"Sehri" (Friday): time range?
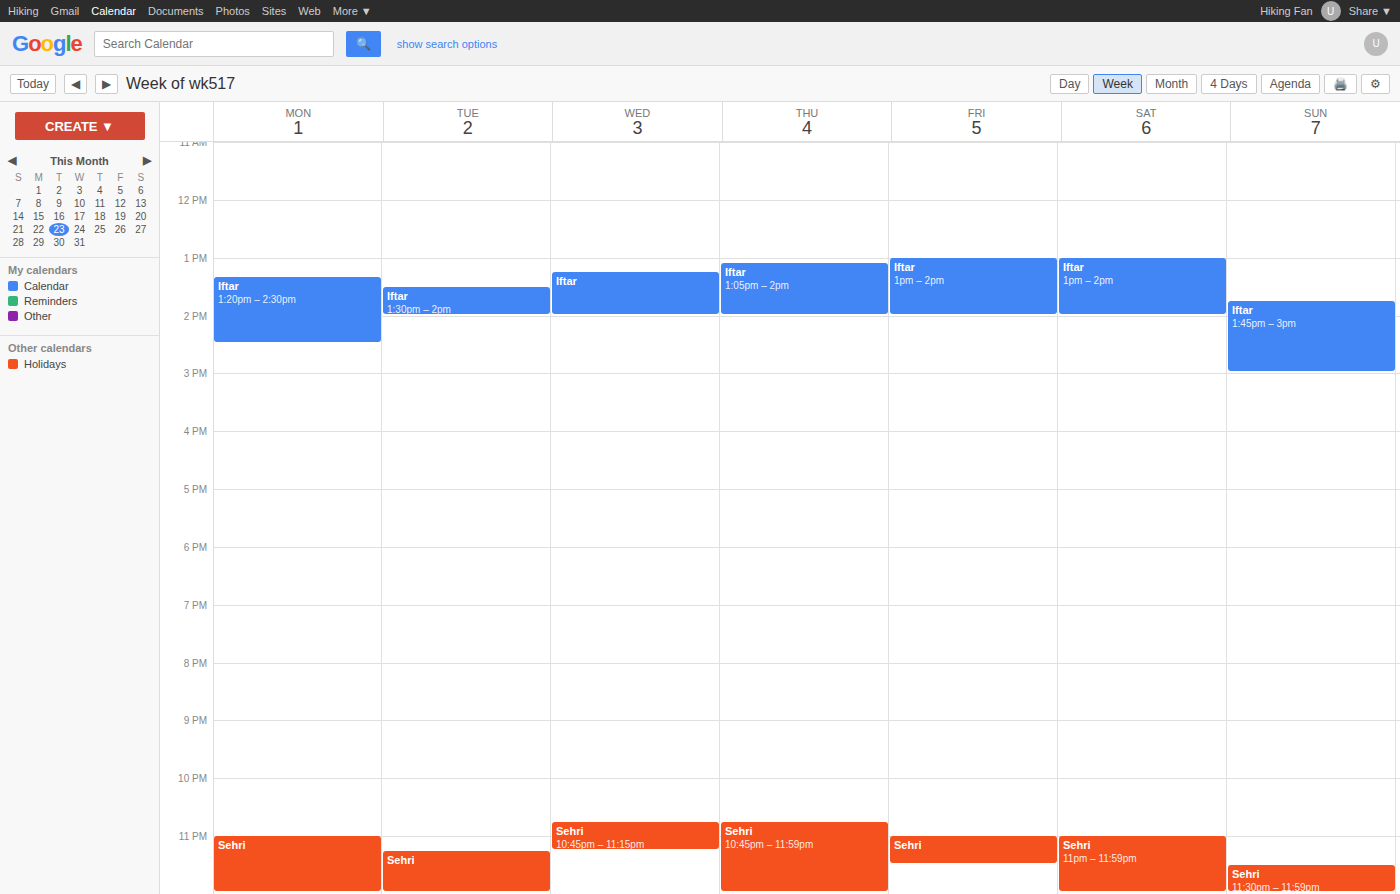
23:00 to 23:30